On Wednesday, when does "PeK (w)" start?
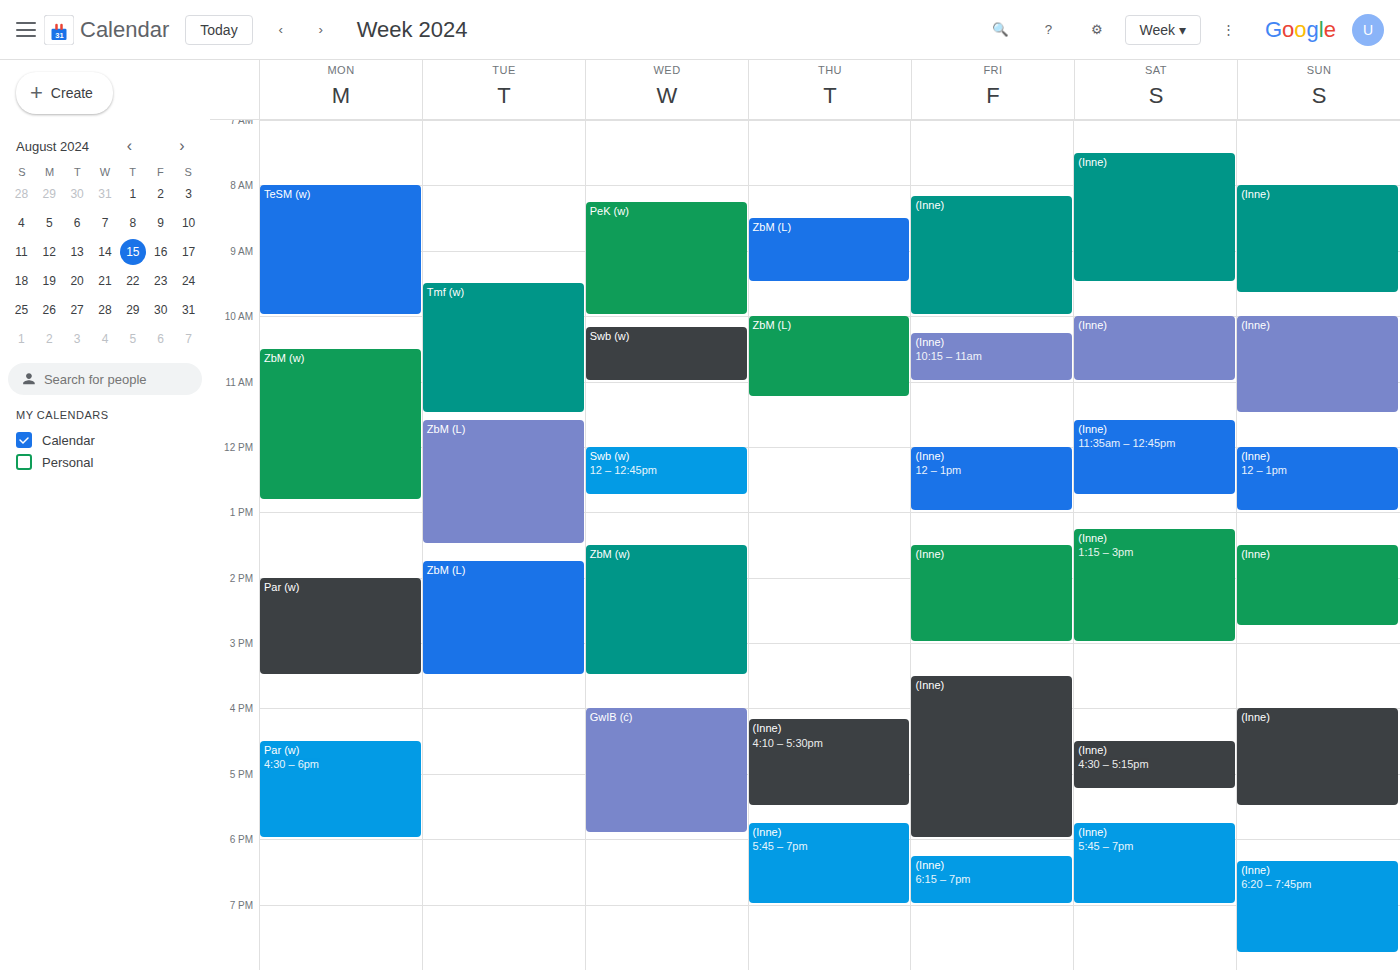
08:15